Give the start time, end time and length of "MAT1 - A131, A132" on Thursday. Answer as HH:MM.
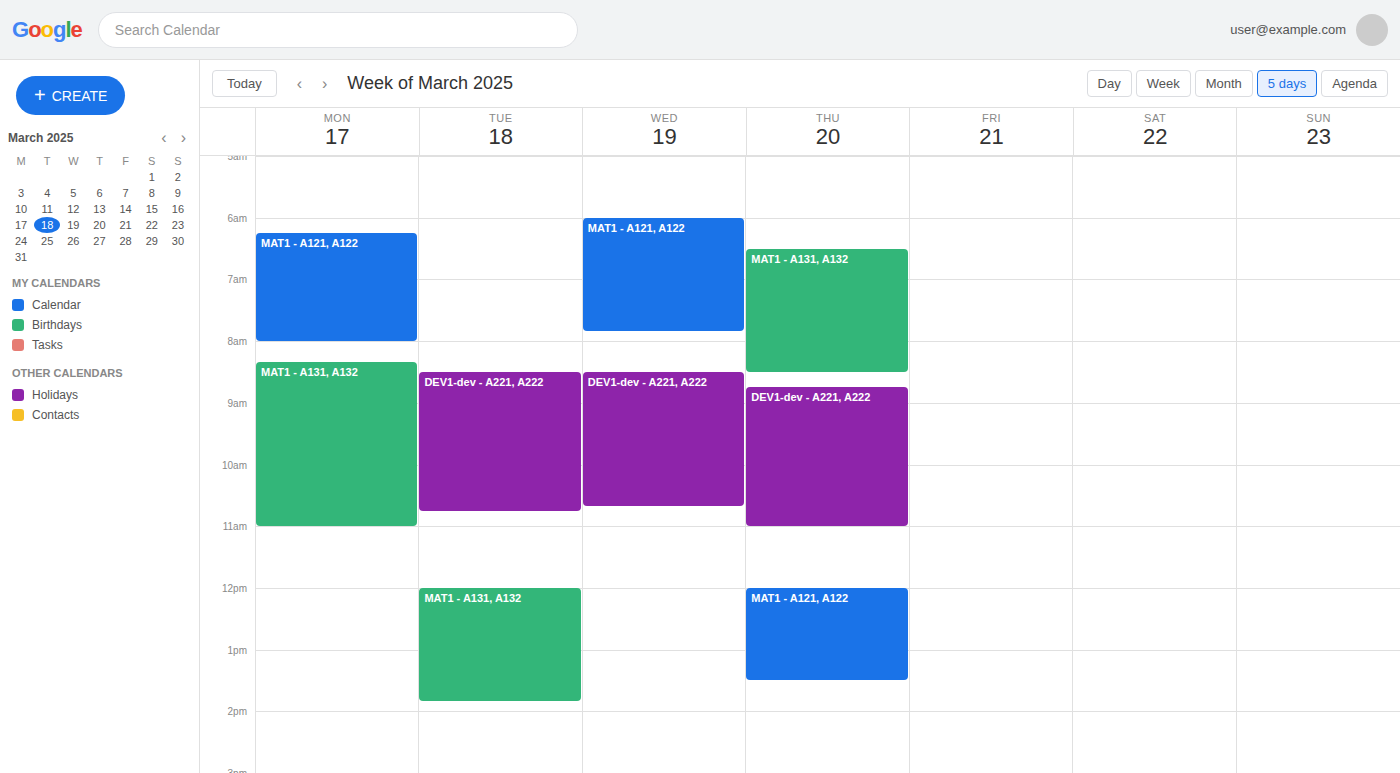
06:30 to 08:30, 2 hours